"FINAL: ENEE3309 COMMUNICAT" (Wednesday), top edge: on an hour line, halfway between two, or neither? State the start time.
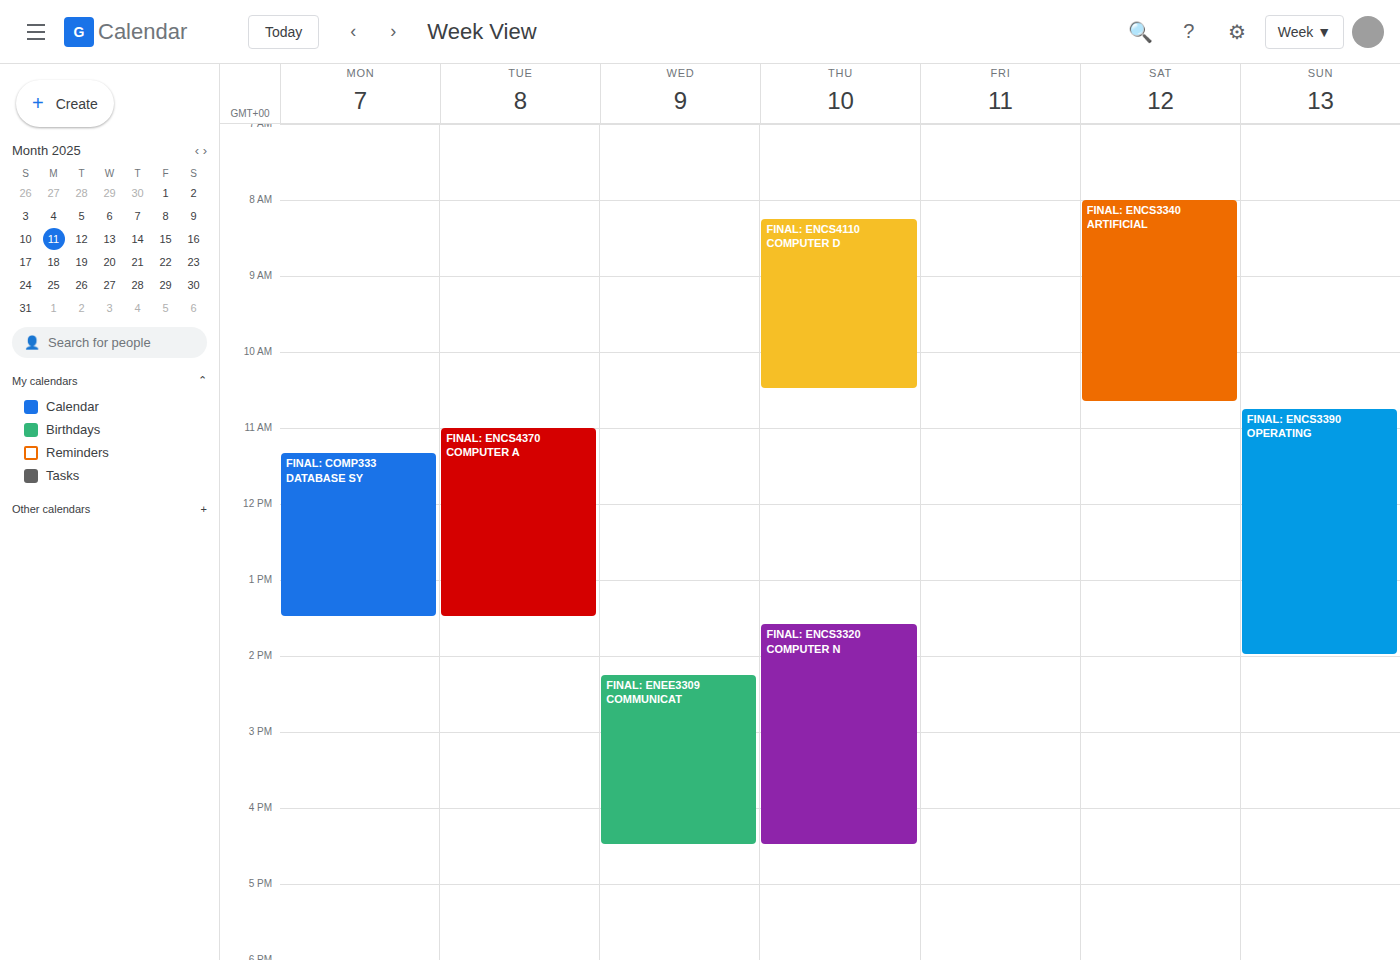
2:15 PM -- neither: a quarter of the way from the 2 PM line to the 3 PM line.